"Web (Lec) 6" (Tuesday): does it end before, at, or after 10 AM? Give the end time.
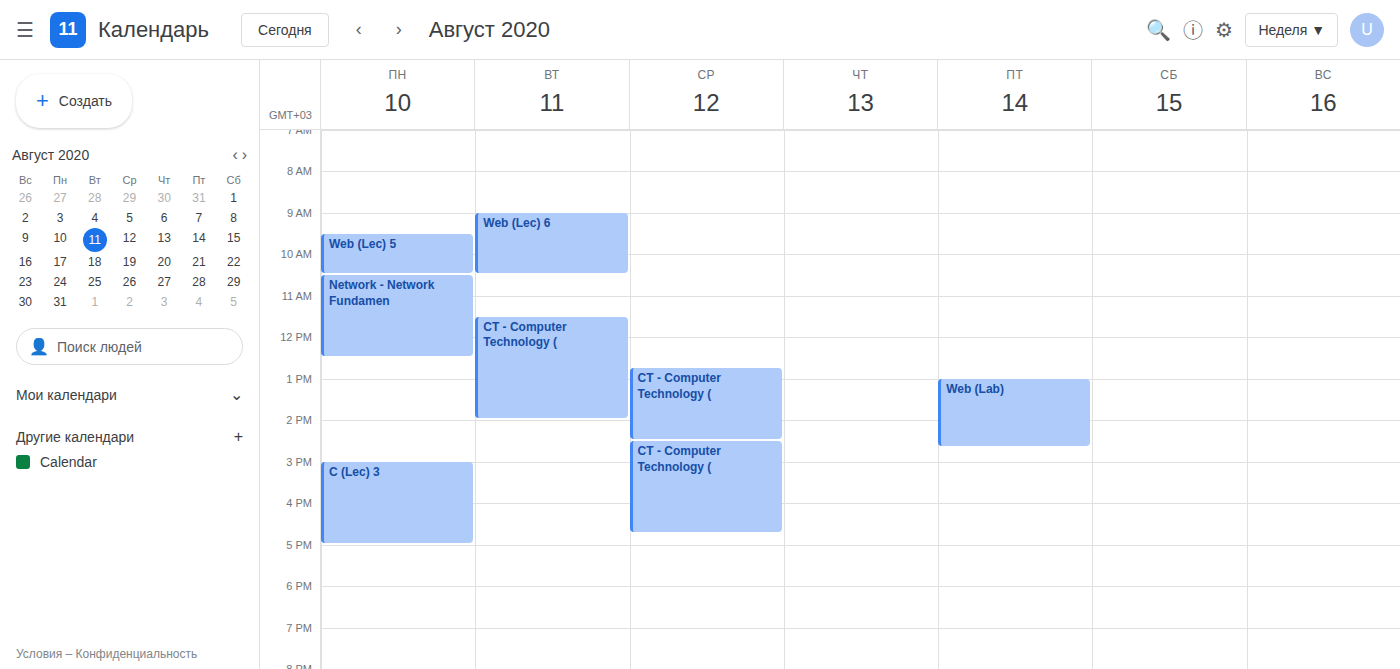
10:30 AM -- after 10 AM, 30 minutes below the 10 AM line.